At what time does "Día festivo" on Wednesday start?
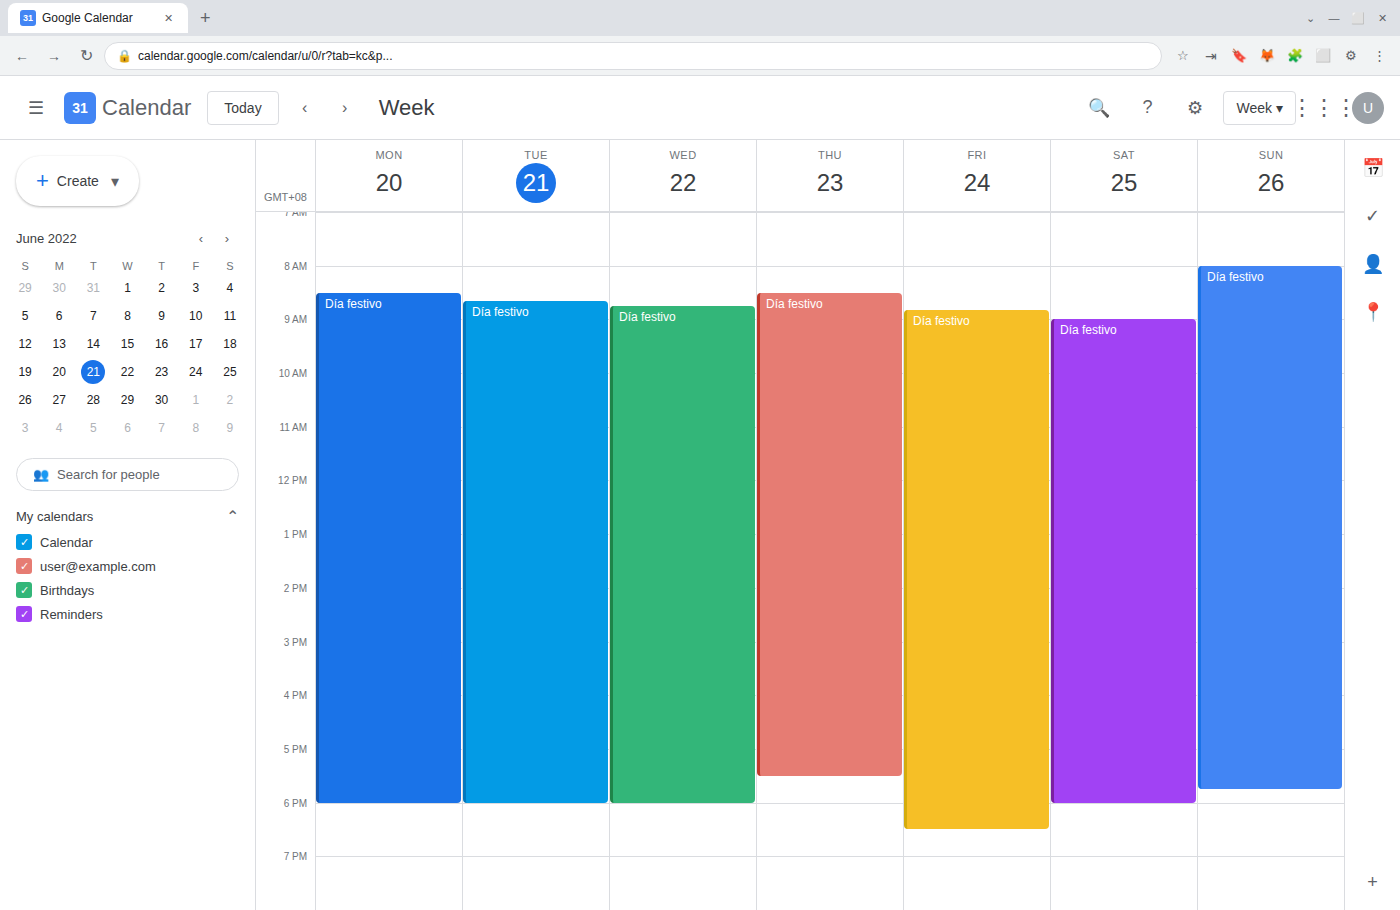
08:45